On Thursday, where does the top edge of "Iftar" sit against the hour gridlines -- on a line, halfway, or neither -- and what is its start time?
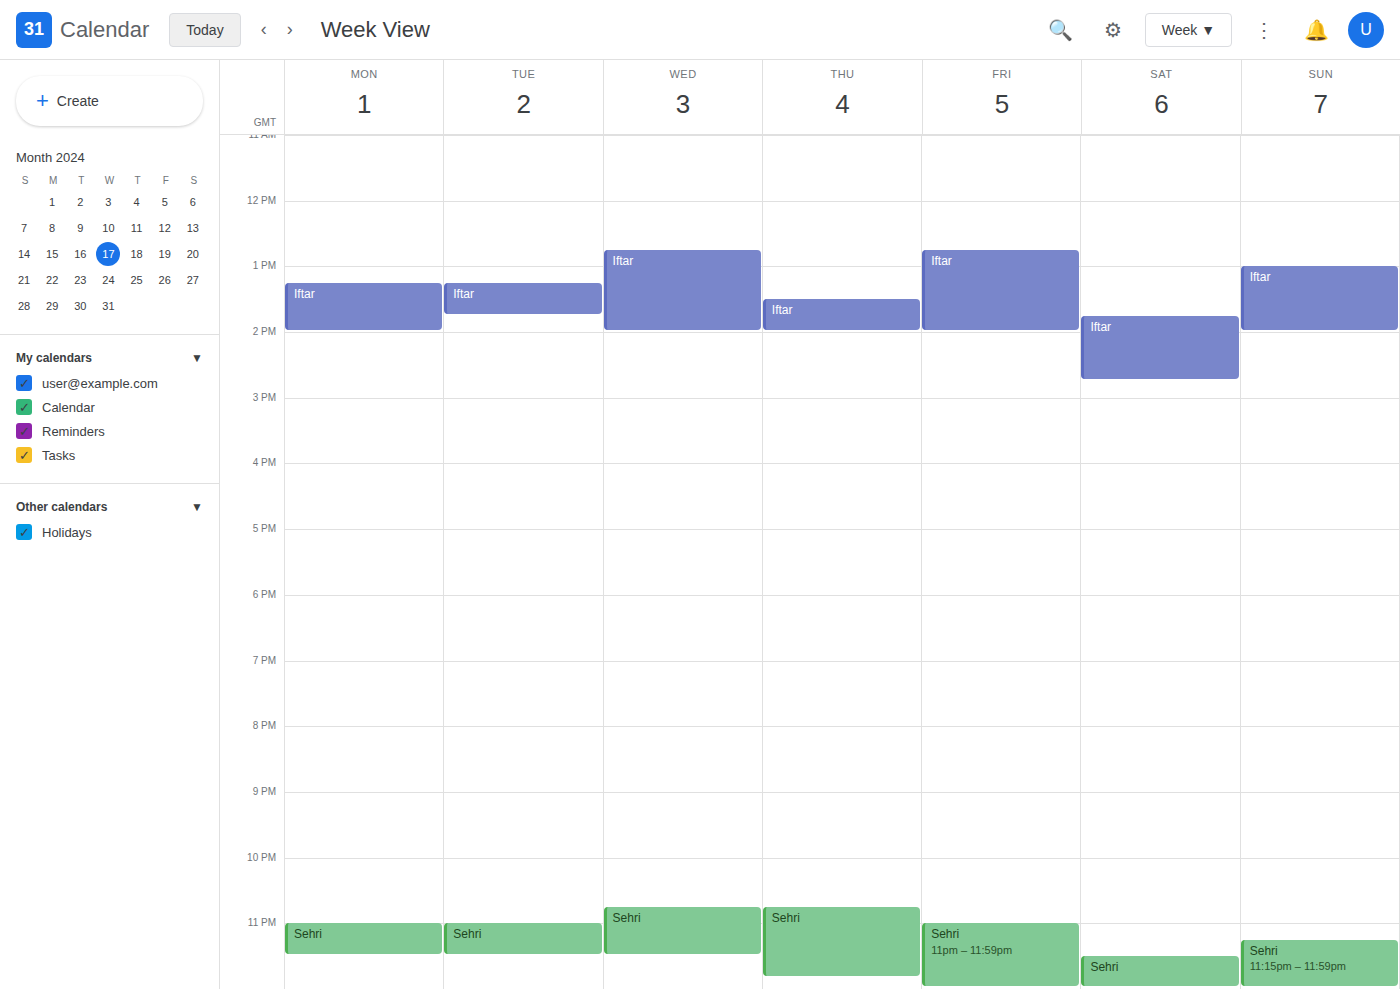
1:30 PM -- halfway between the 1 PM and 2 PM lines.